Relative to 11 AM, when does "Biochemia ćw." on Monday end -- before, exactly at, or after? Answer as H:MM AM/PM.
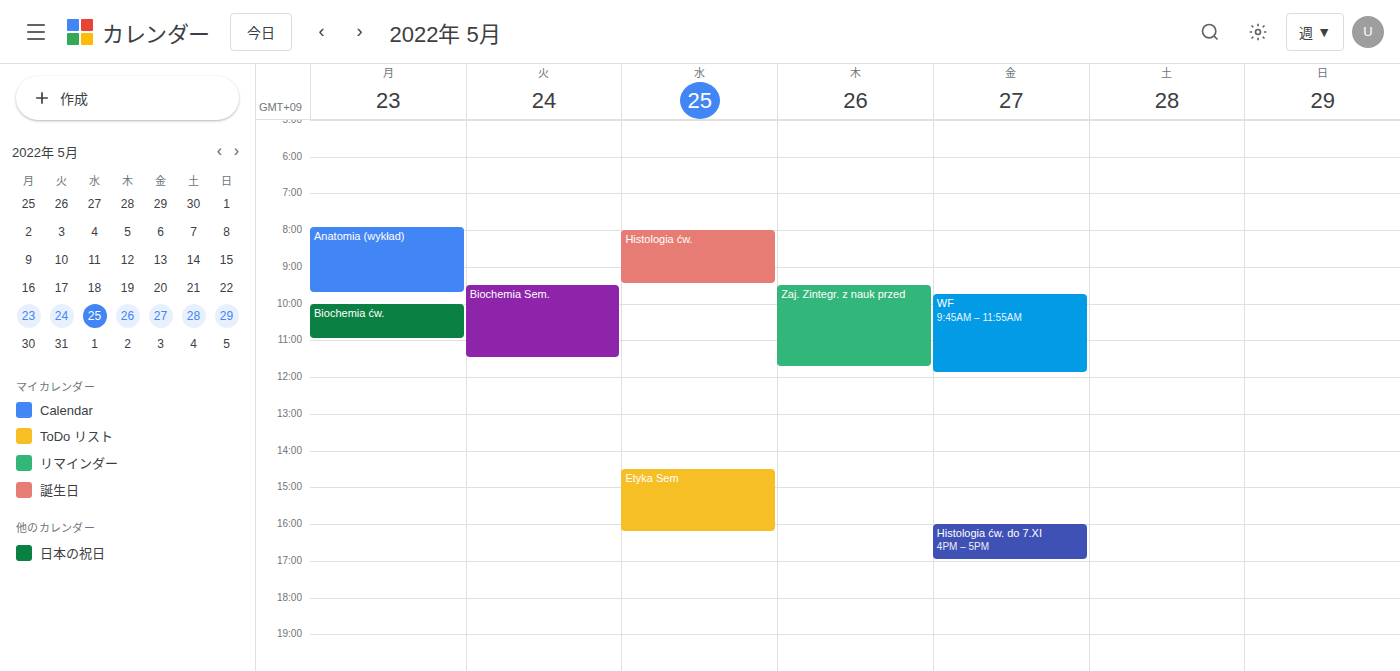
11:00 AM -- exactly at 11 AM, on the 11 AM line.